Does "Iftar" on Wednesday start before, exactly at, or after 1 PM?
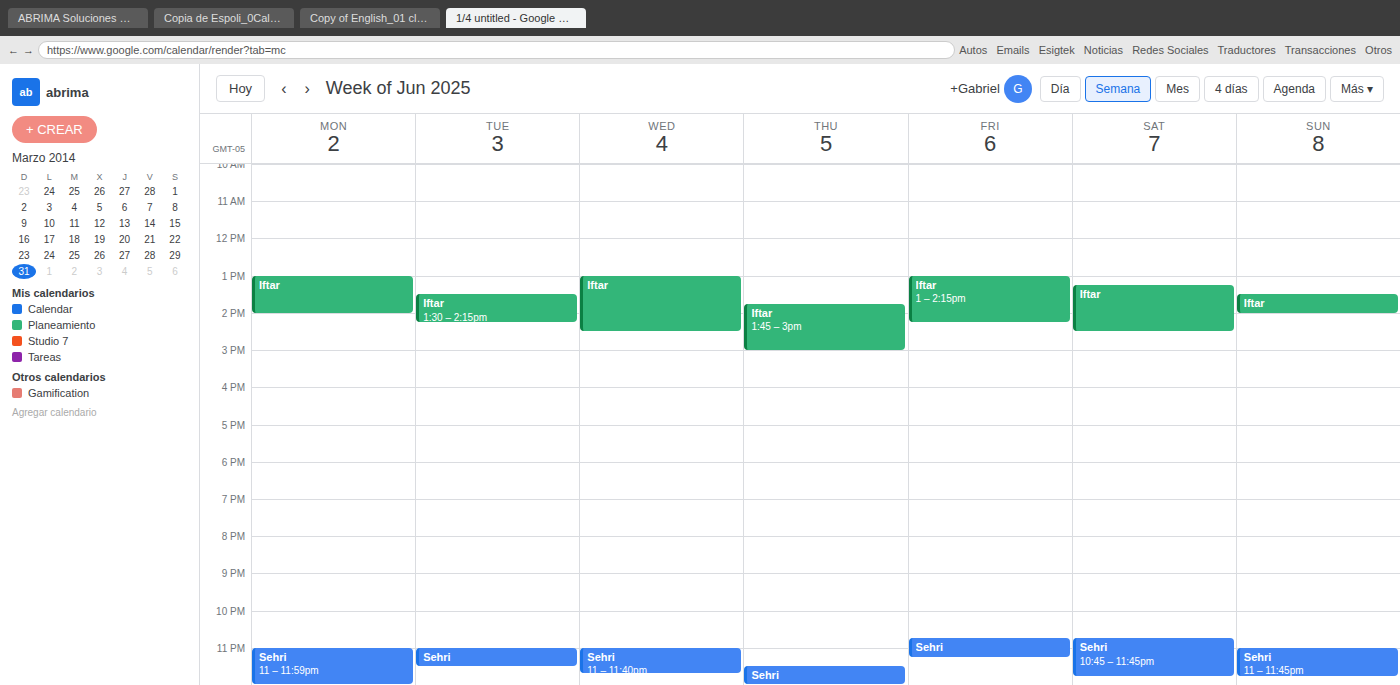
1:00 PM -- exactly at 1 PM, on the 1 PM line.